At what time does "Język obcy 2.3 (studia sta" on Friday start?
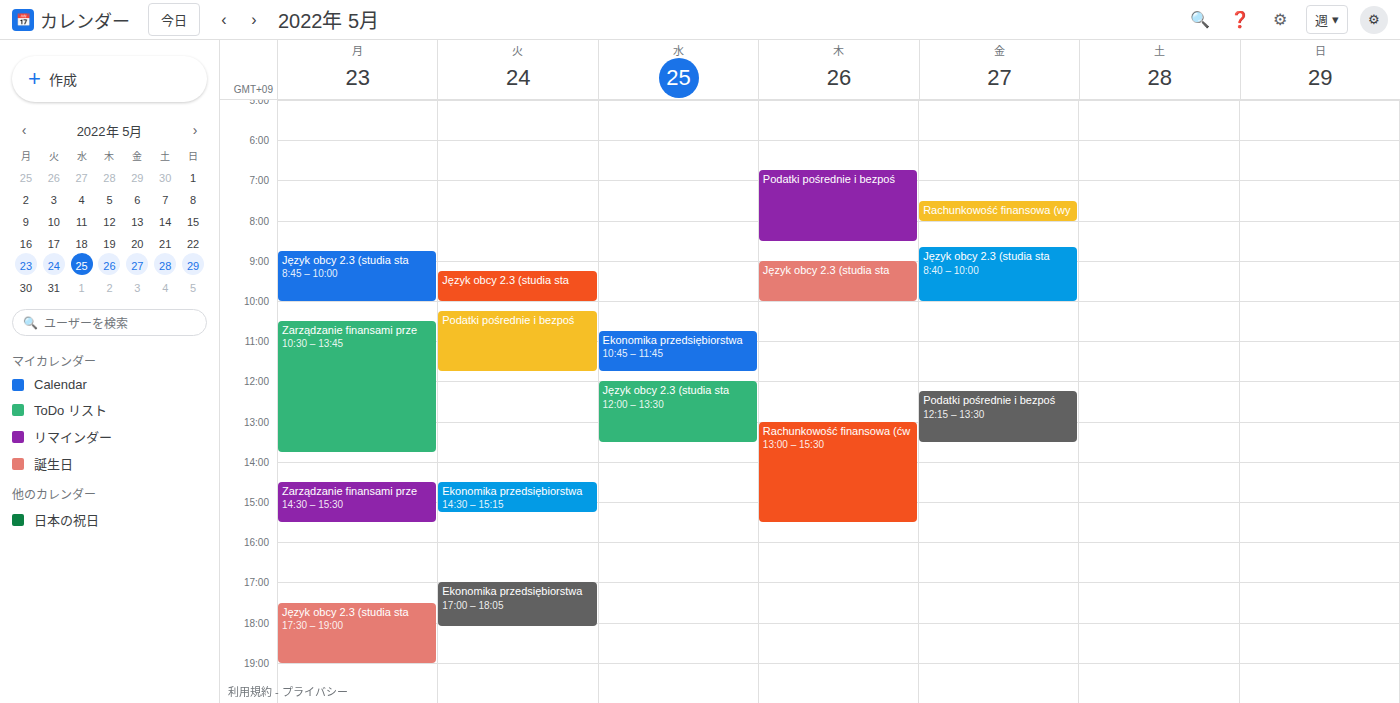
8:40 AM